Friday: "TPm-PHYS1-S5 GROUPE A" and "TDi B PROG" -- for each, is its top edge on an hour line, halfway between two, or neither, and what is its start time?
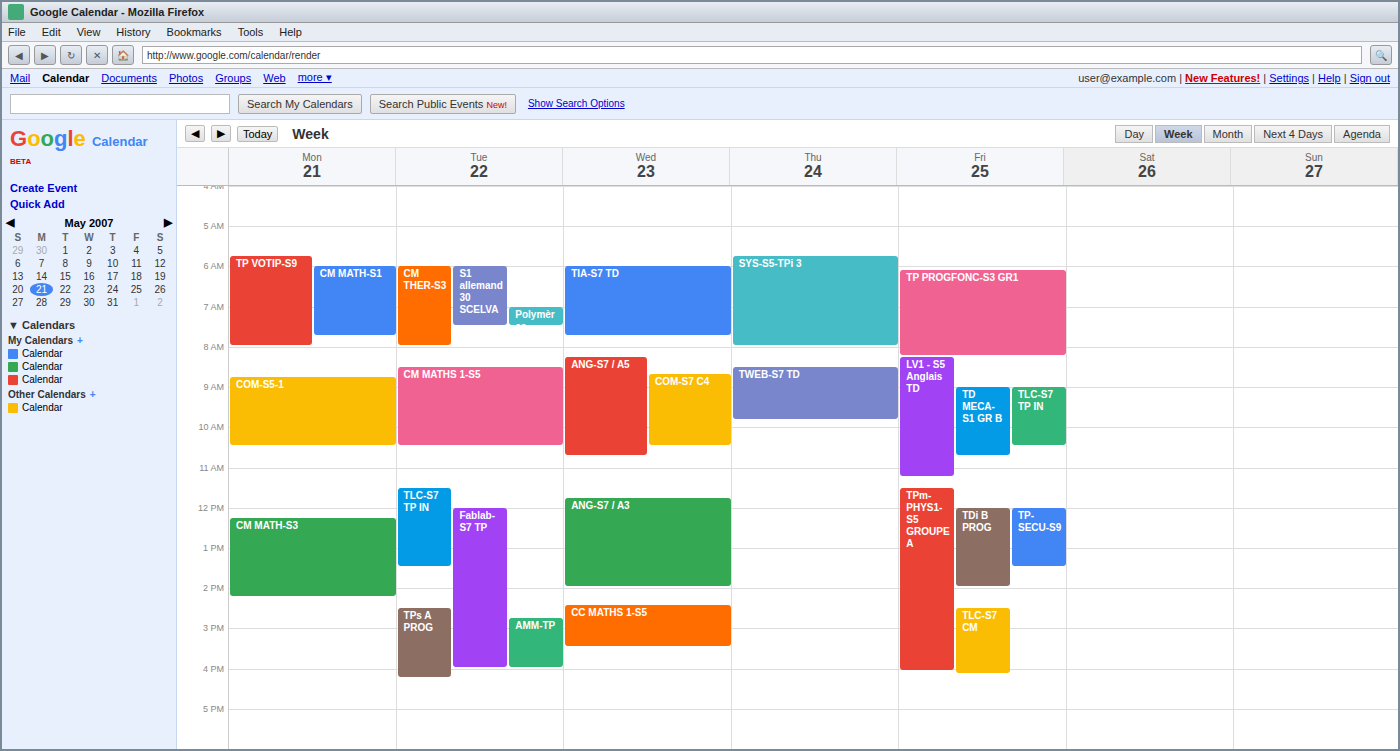
"TPm-PHYS1-S5 GROUPE A": 11:30 AM, halfway between the 11 AM and 12 PM lines. "TDi B PROG": 12:00 PM, exactly on the 12 PM line.